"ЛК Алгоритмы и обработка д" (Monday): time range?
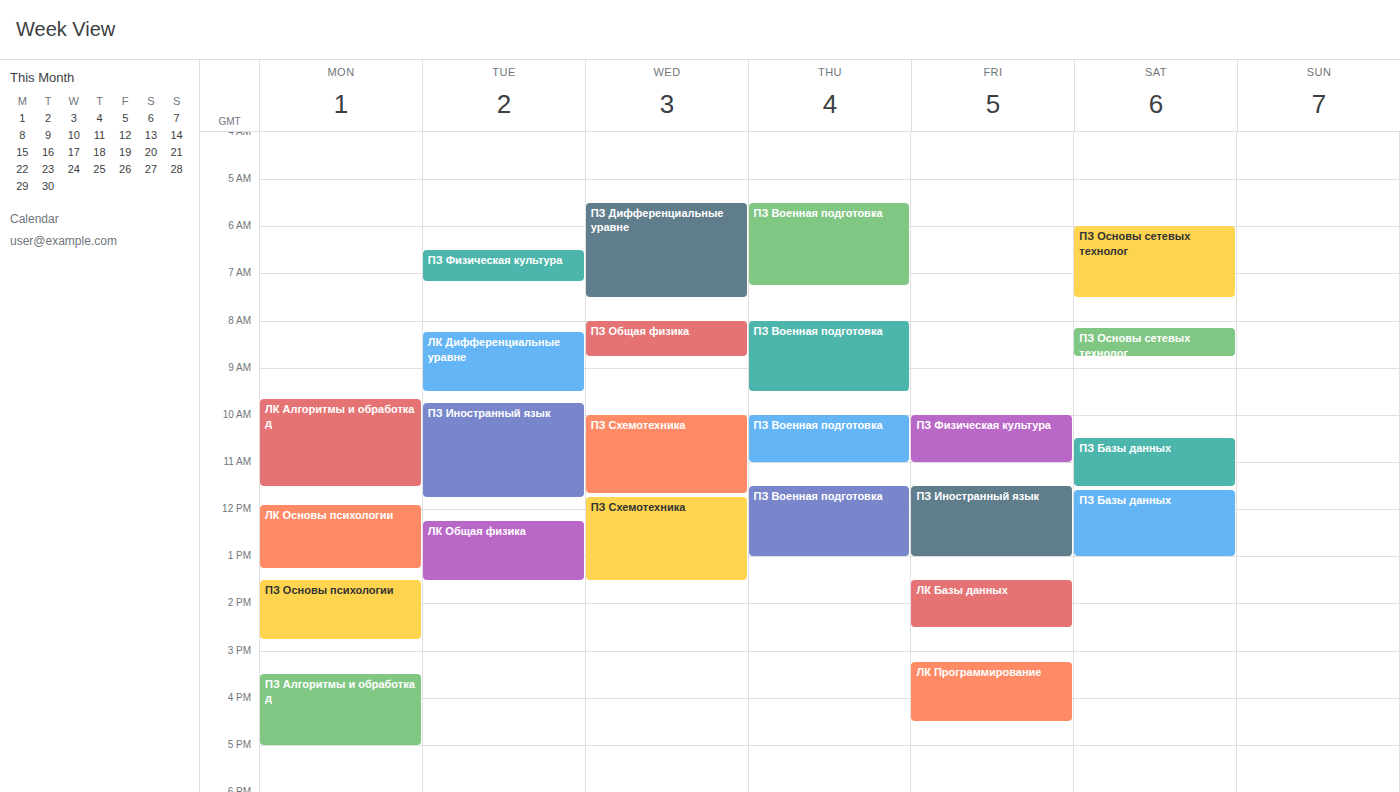
9:40 AM to 11:30 AM